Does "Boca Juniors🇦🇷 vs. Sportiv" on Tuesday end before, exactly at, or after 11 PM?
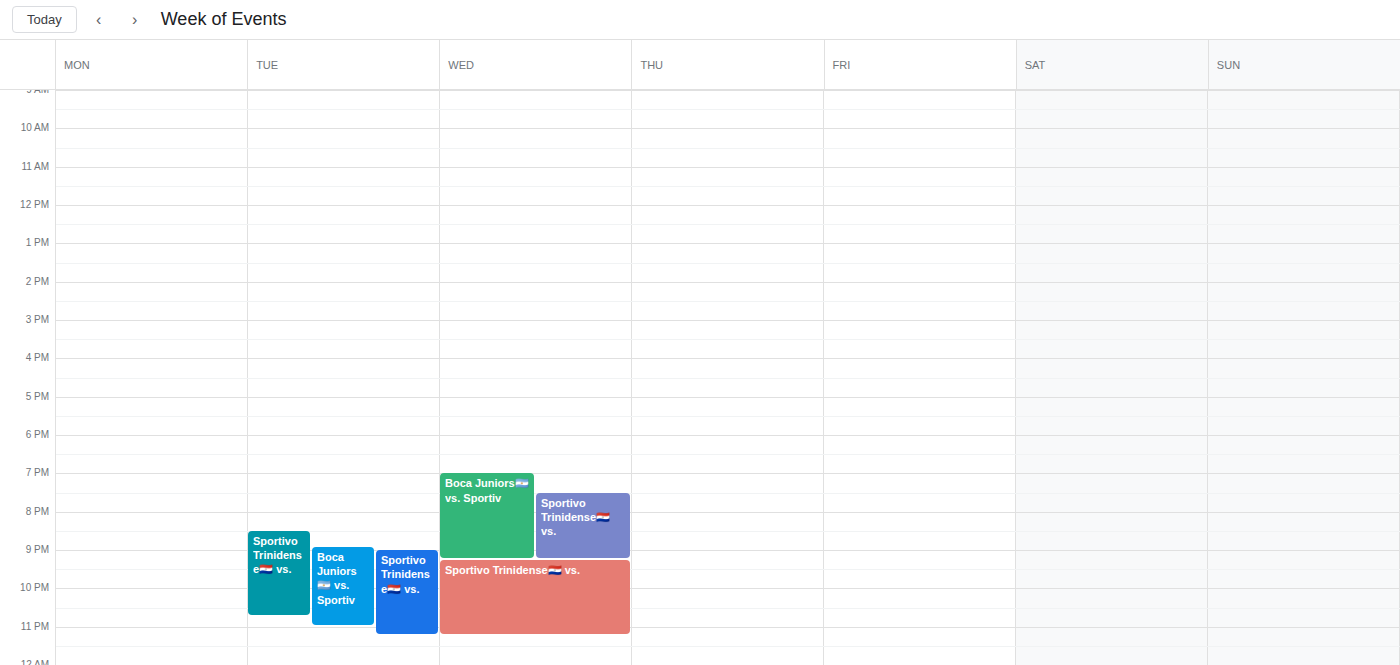
11:00 PM -- exactly at 11 PM, on the 11 PM line.